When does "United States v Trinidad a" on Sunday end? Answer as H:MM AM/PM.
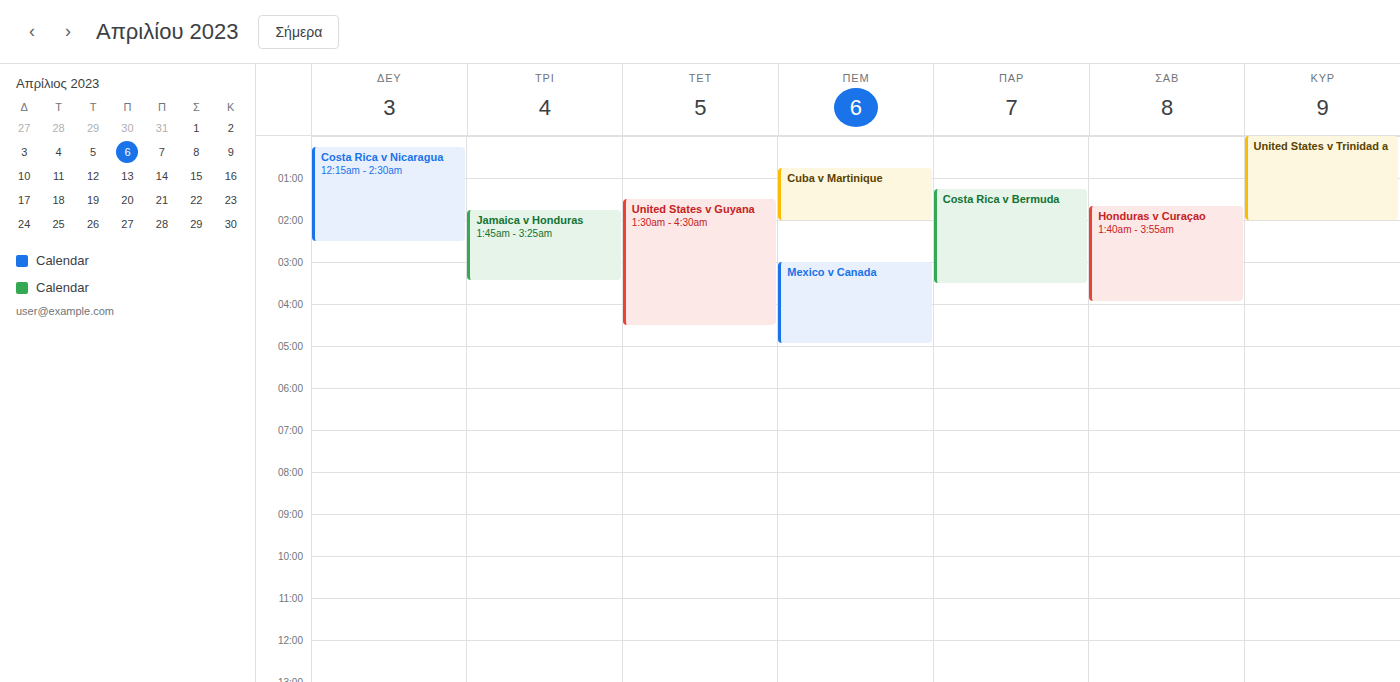
2:00 AM